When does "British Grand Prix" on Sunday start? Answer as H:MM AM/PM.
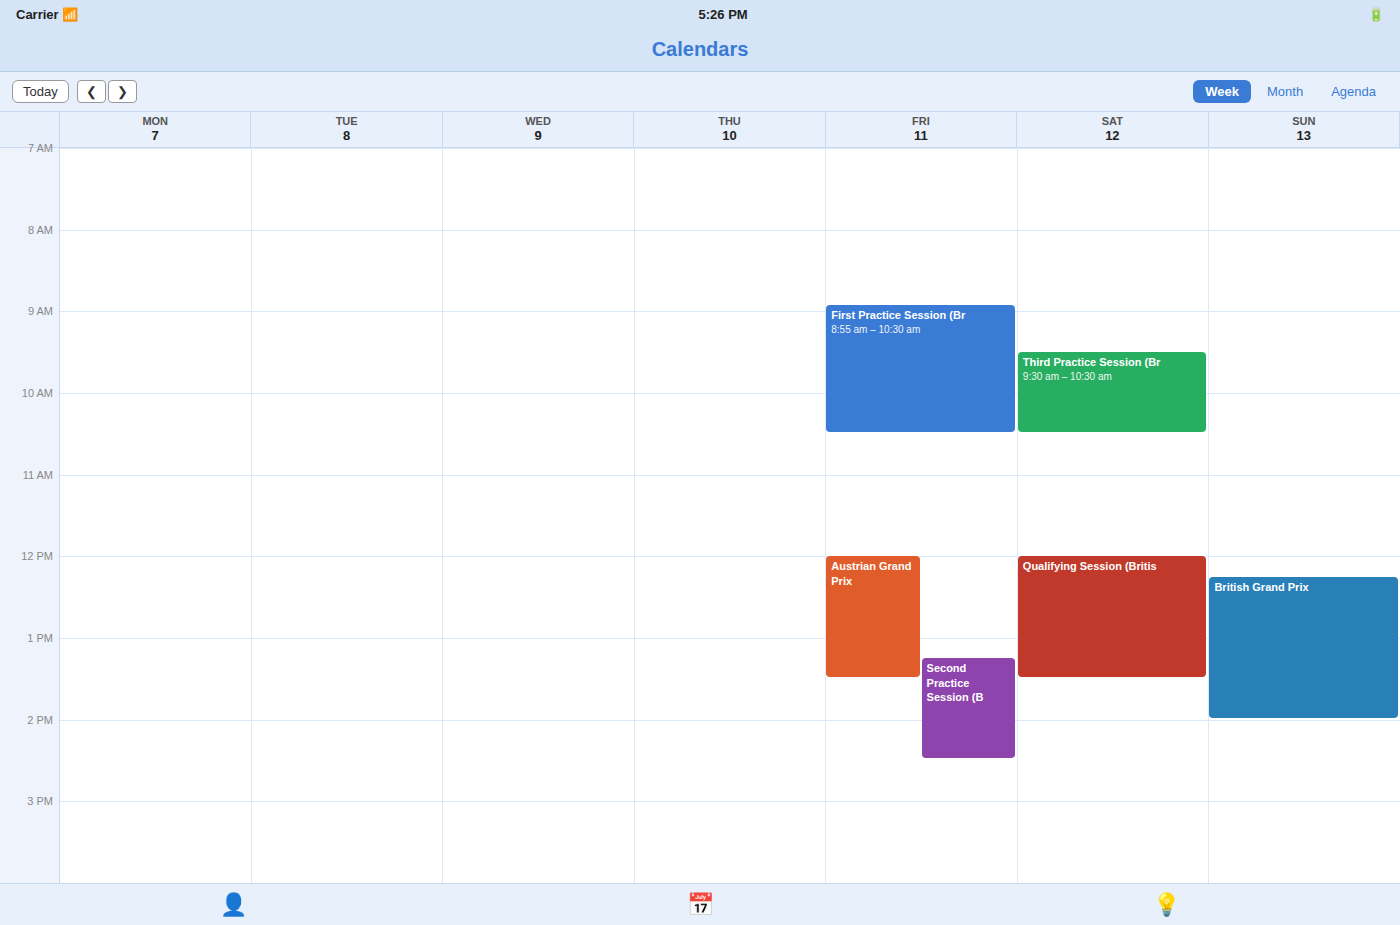
12:15 PM